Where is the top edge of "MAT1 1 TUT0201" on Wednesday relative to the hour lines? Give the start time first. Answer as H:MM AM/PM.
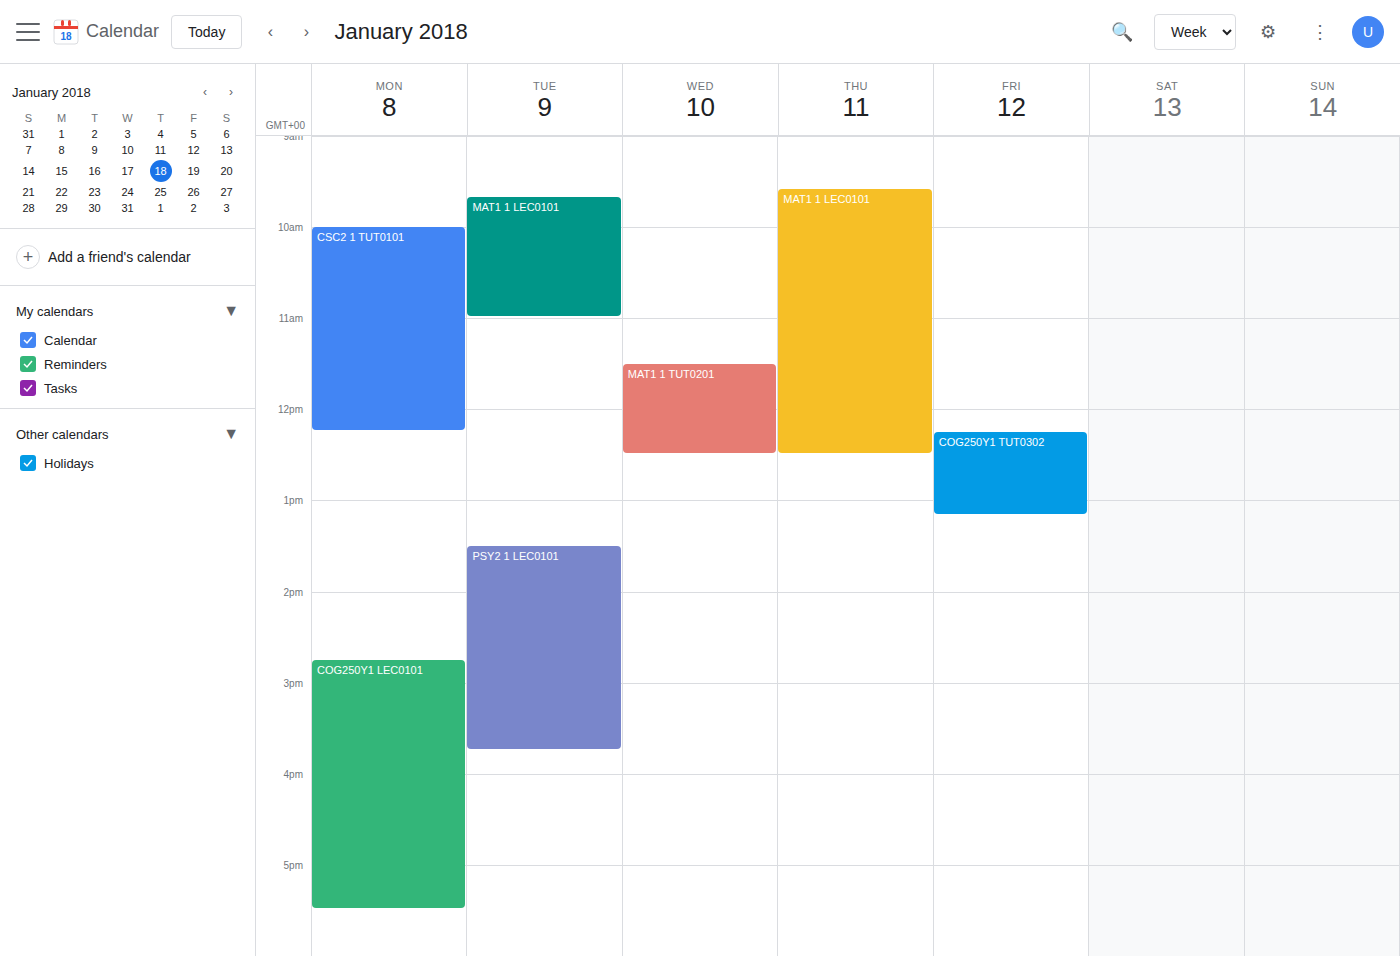
11:30 AM -- halfway between the 11 AM and 12 PM lines.